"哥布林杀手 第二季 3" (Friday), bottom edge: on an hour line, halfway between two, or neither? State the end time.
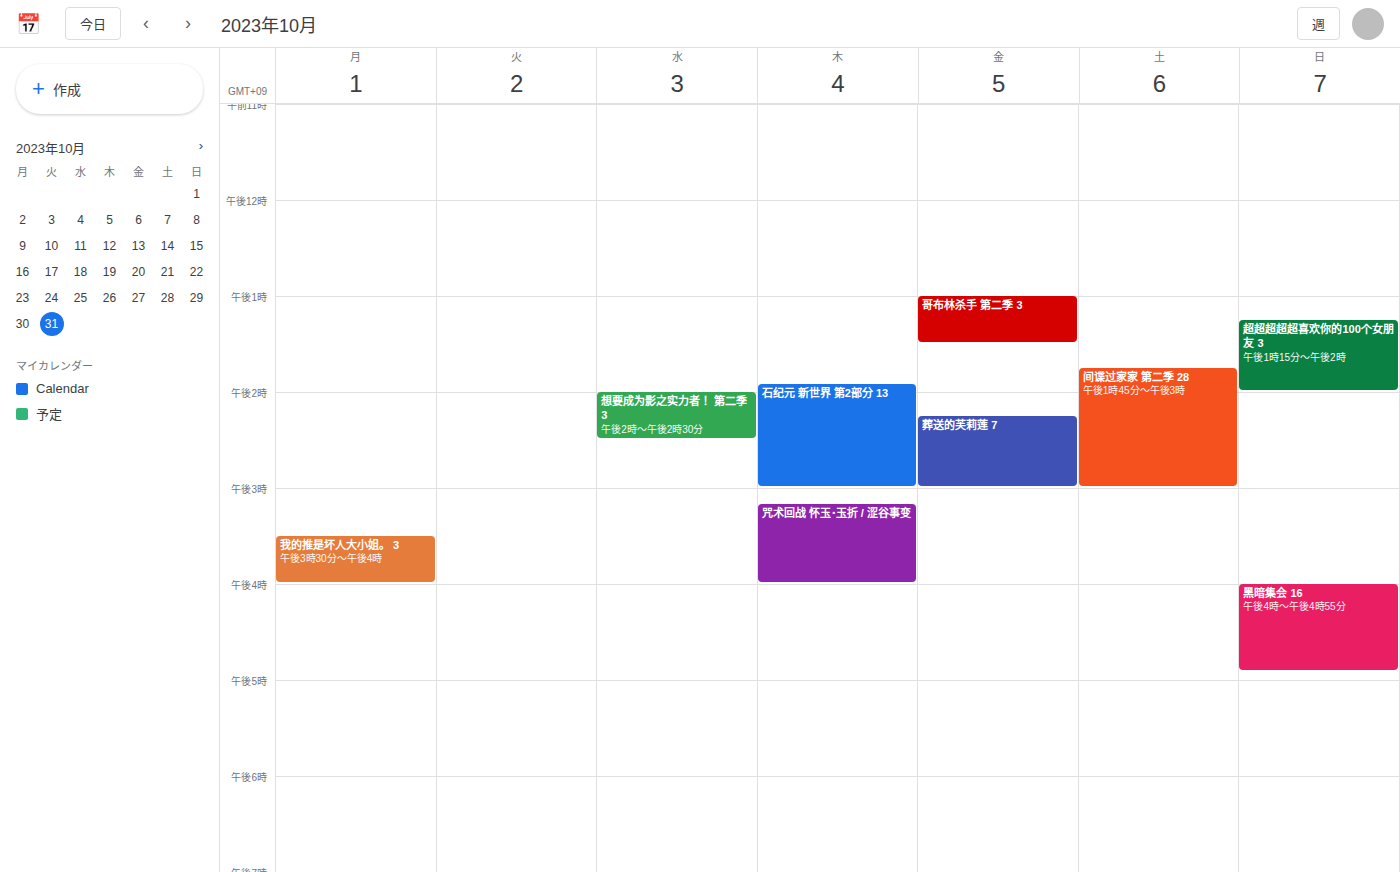
13:30 -- halfway between the 13:00 and 14:00 lines.